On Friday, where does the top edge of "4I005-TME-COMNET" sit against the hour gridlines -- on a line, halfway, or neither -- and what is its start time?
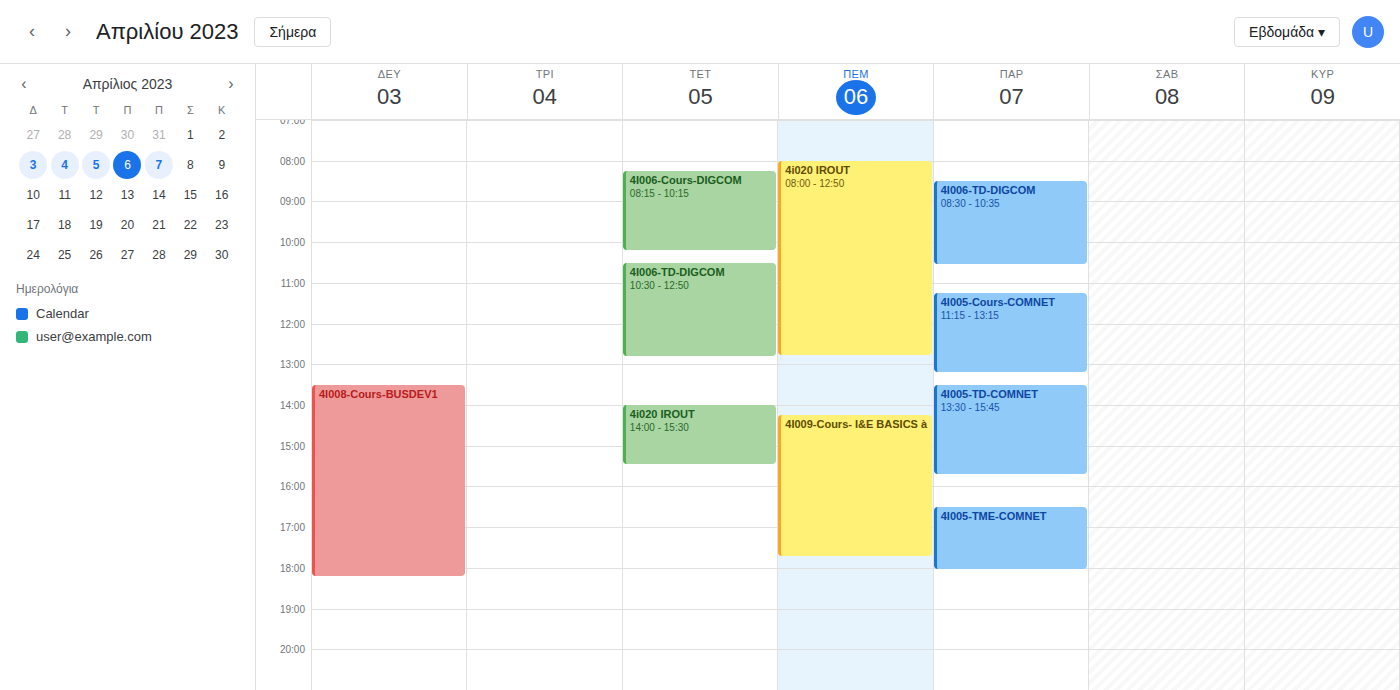
4:30 PM -- halfway between the 4 PM and 5 PM lines.